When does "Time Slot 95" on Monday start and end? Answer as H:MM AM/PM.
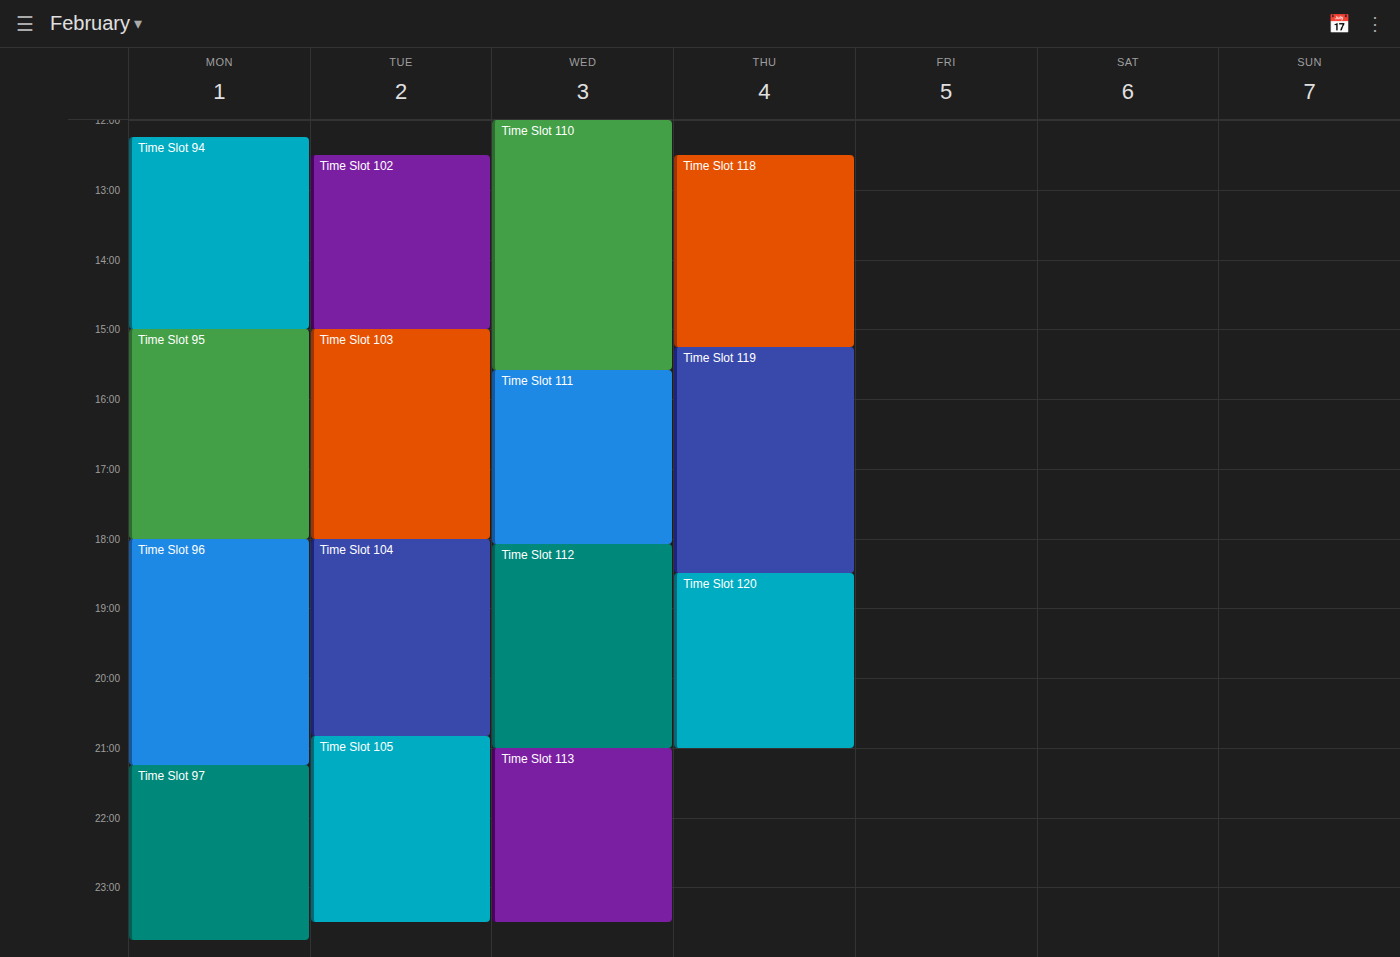
3:00 PM to 6:00 PM